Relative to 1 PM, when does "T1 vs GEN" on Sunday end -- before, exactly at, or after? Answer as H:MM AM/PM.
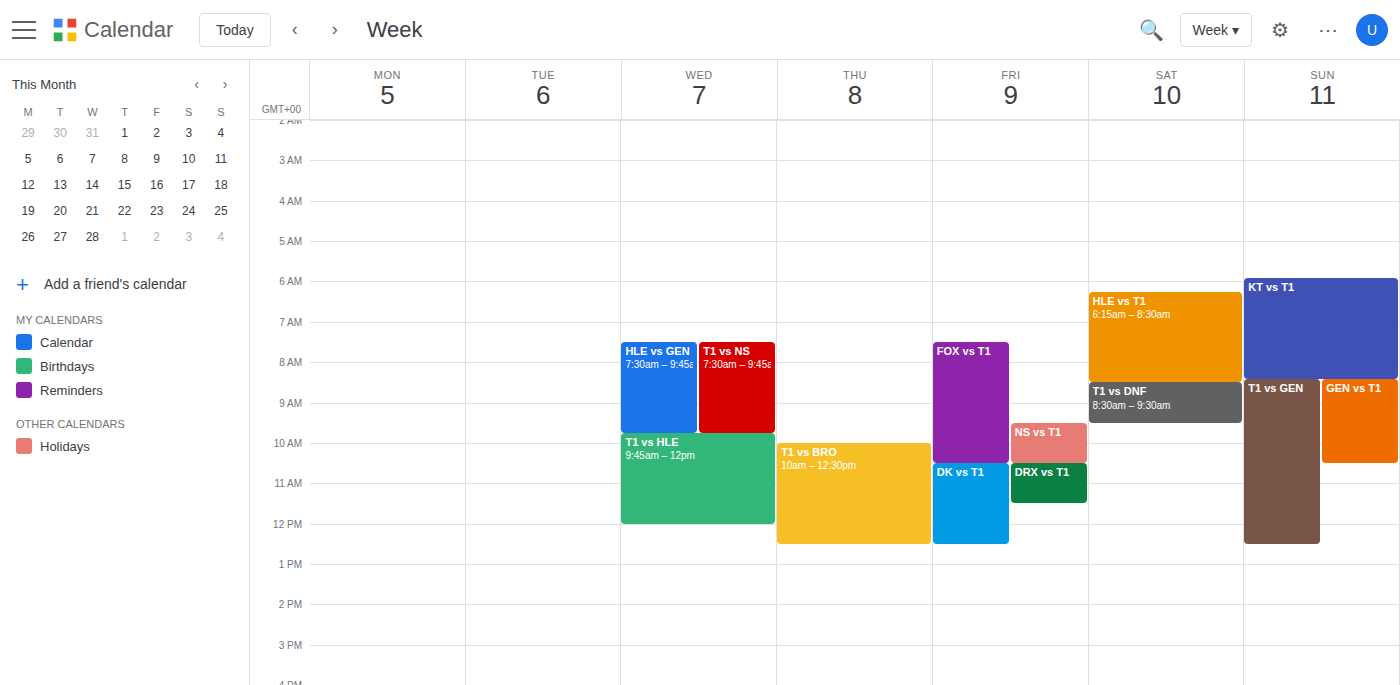
12:30 PM -- before 1 PM, 30 minutes above the 1 PM line.